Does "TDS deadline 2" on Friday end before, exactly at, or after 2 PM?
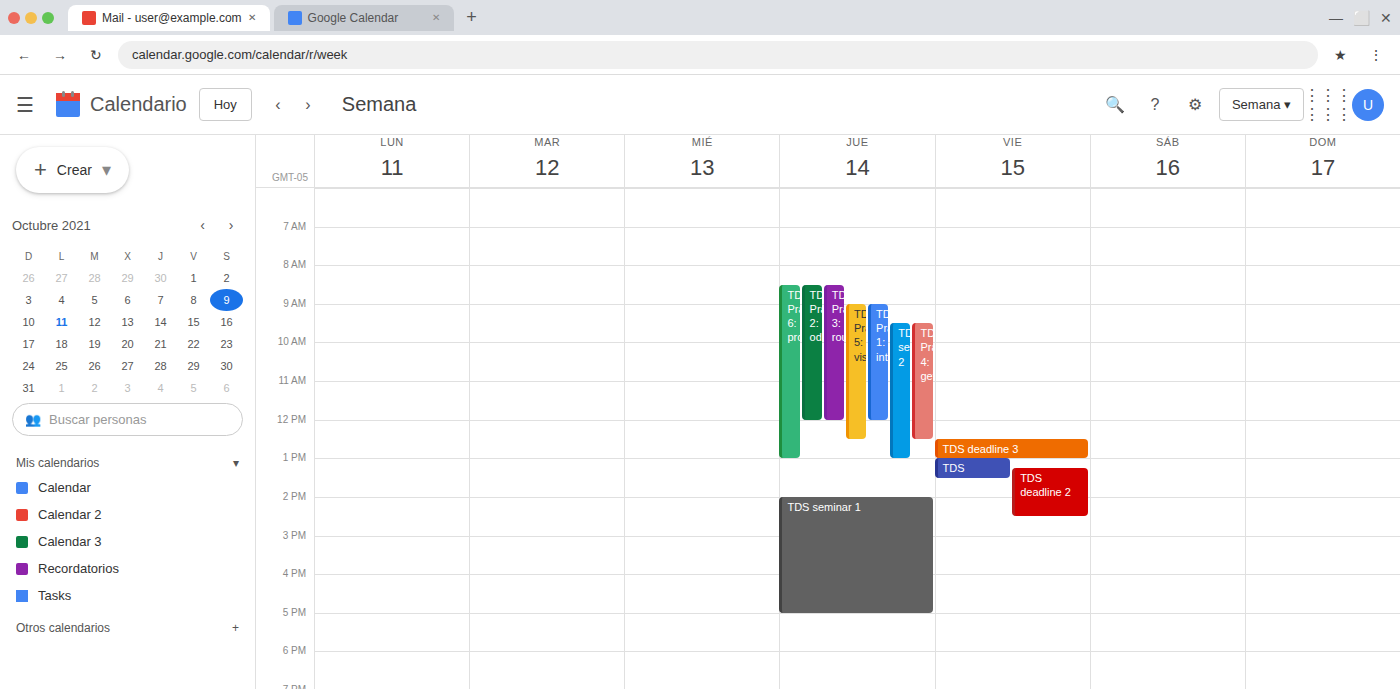
2:30 PM -- after 2 PM, 30 minutes below the 2 PM line.